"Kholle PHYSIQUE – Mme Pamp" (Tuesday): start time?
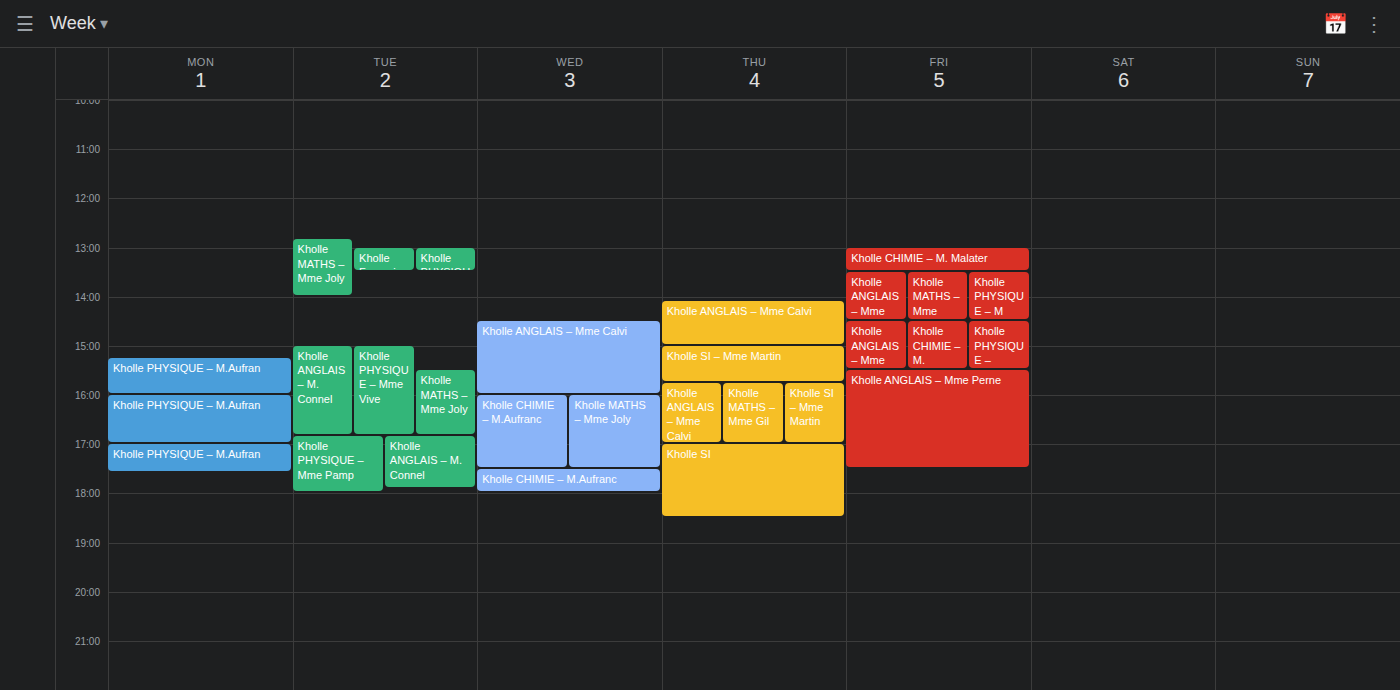
4:50 PM